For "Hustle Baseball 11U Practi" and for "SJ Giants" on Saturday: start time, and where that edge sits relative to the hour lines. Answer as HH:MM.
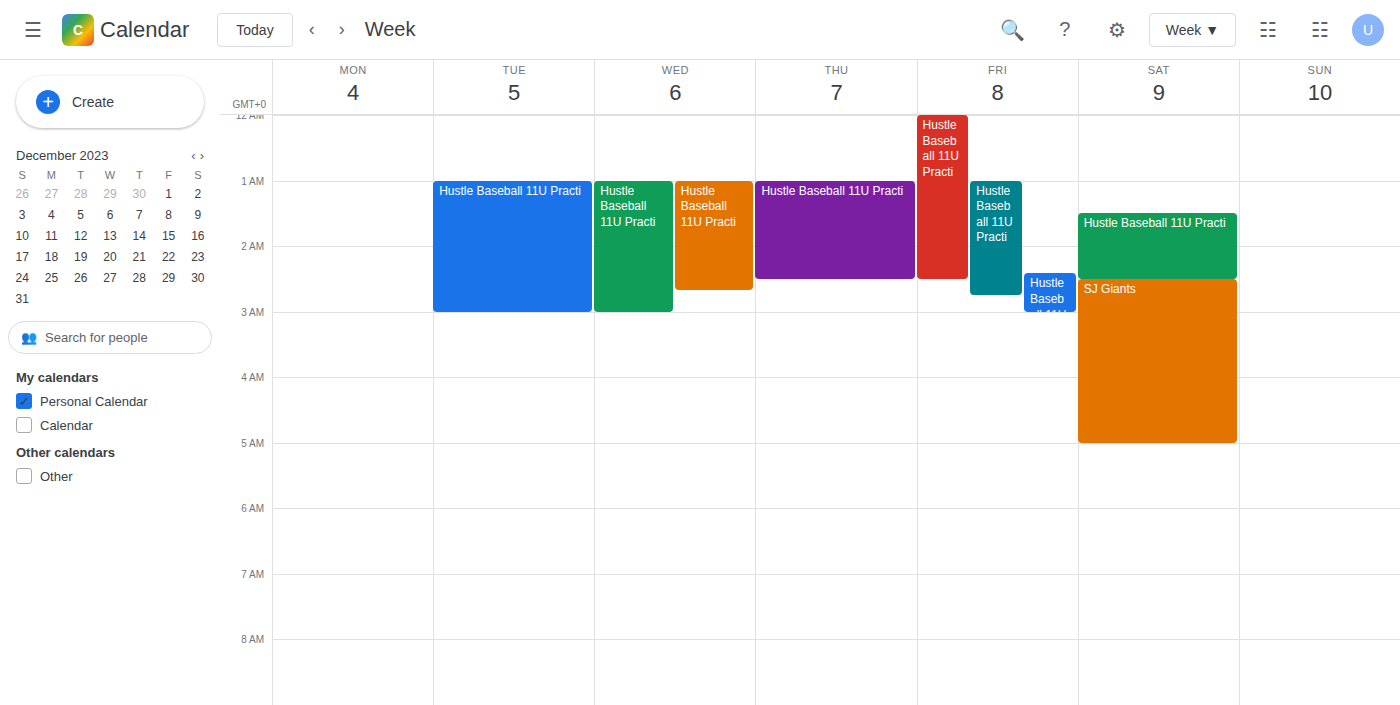
"Hustle Baseball 11U Practi": 01:30, halfway between the 01:00 and 02:00 lines. "SJ Giants": 02:30, halfway between the 02:00 and 03:00 lines.